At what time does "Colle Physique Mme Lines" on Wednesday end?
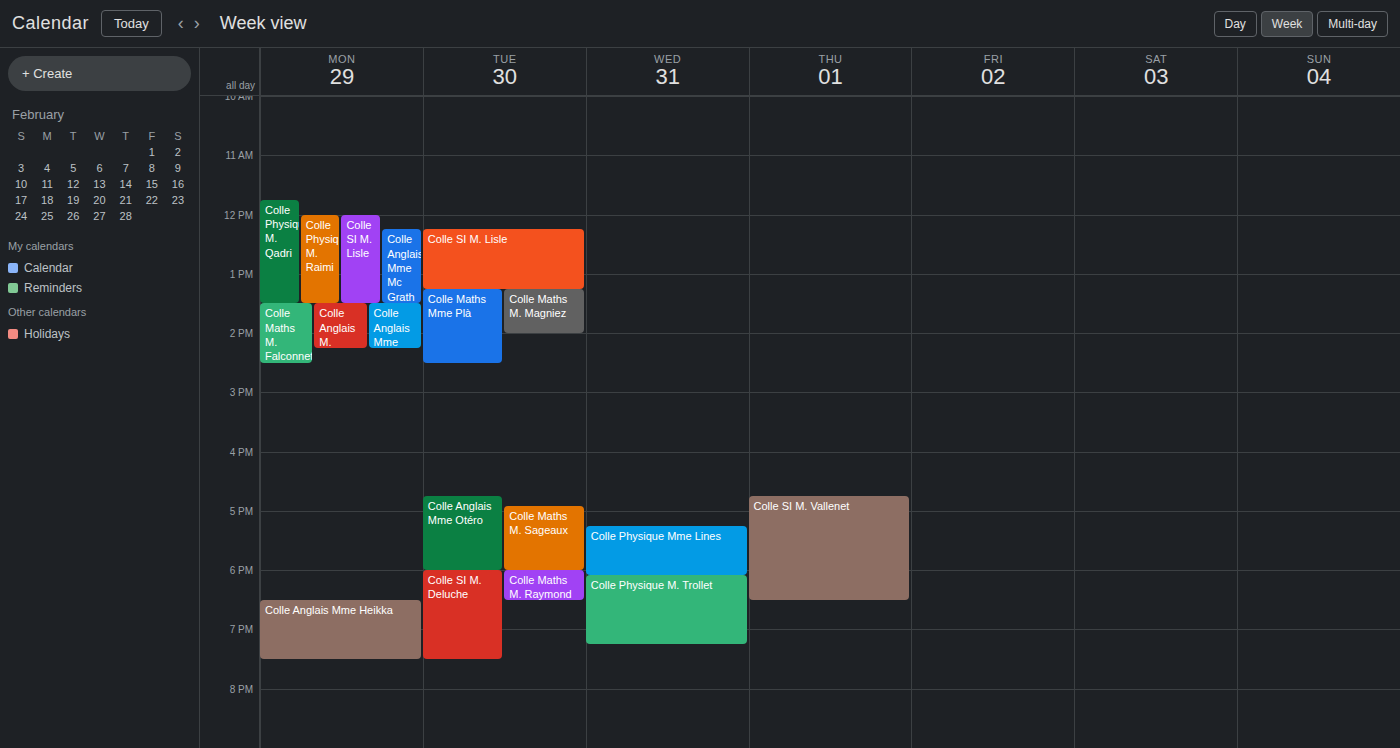
6:05 PM